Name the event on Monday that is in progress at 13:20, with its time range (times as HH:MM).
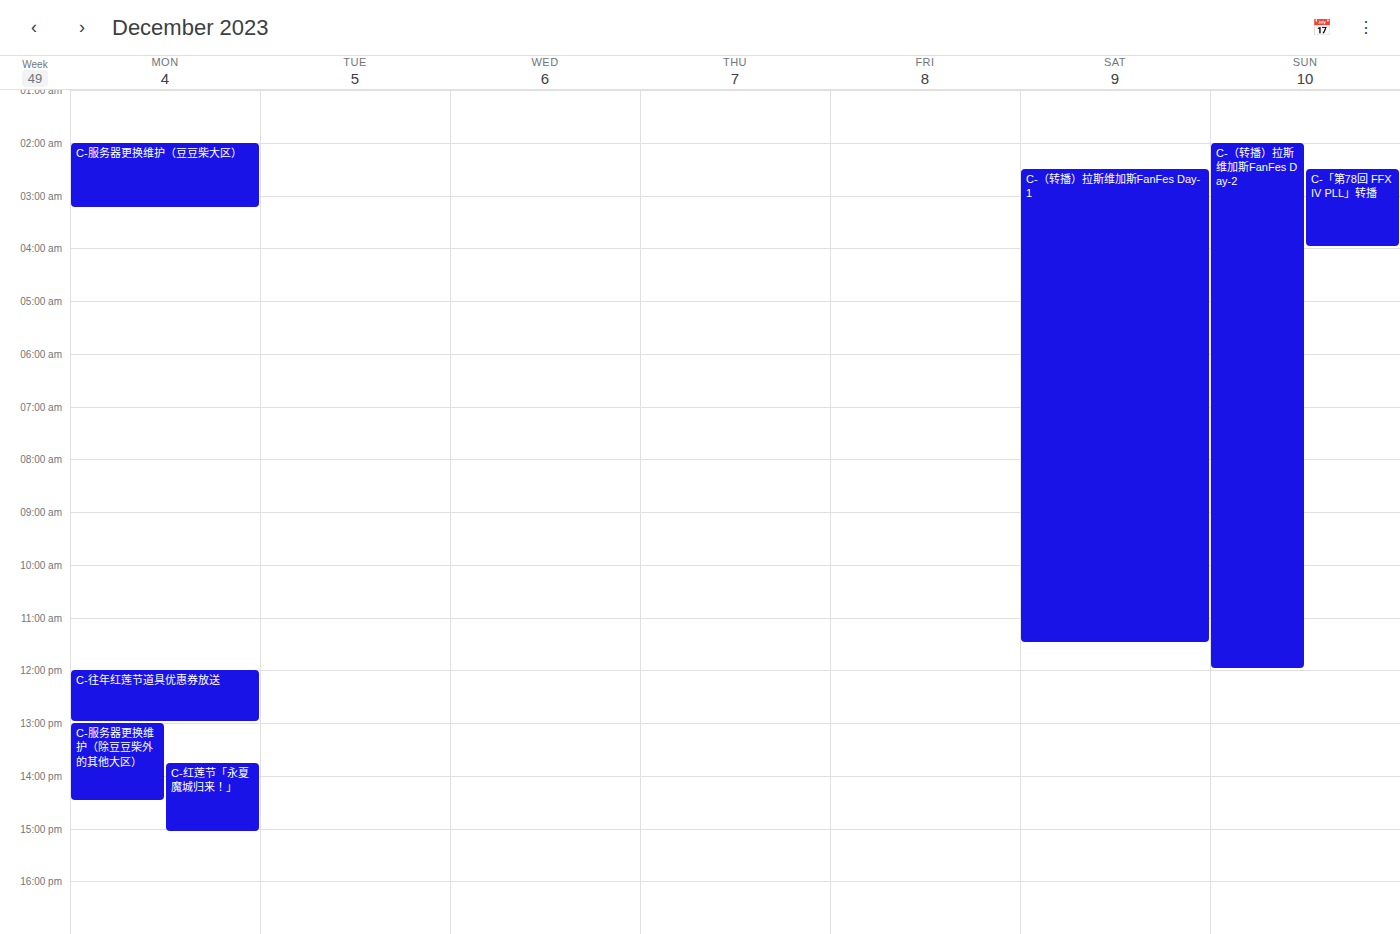
"C-服务器更换维护（除豆豆柴外的其他大区）", 13:00 to 14:30